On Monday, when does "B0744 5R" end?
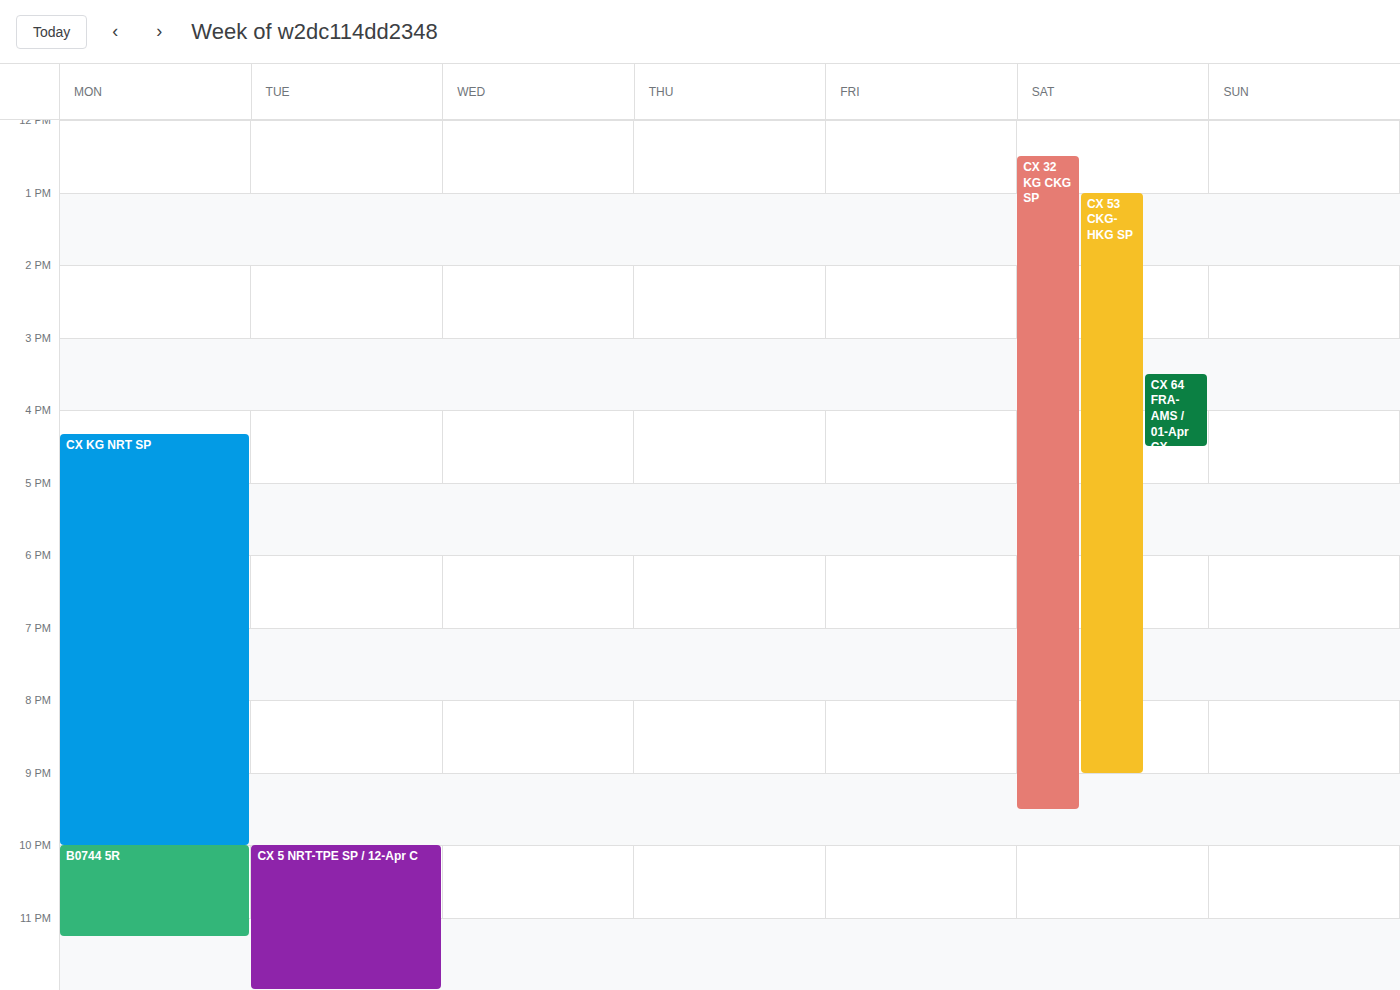
11:15 PM